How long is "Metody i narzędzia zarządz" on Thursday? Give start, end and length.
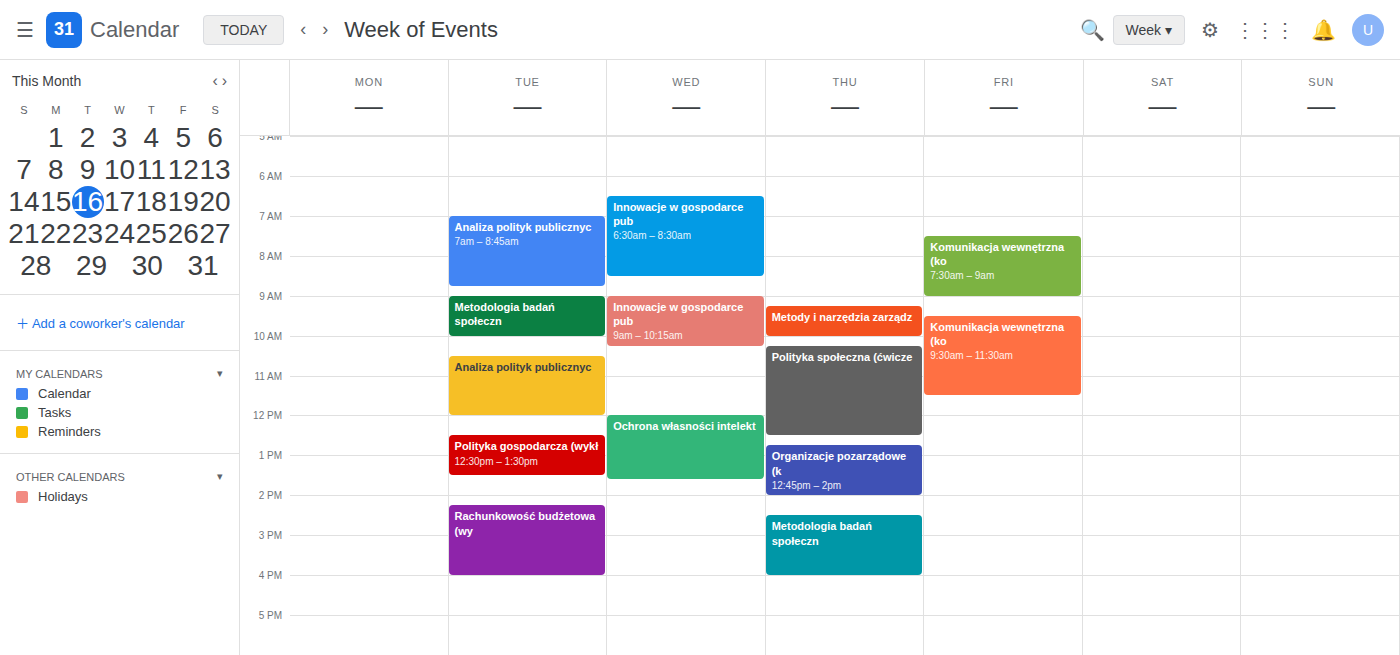
09:15 to 10:00, 45 minutes